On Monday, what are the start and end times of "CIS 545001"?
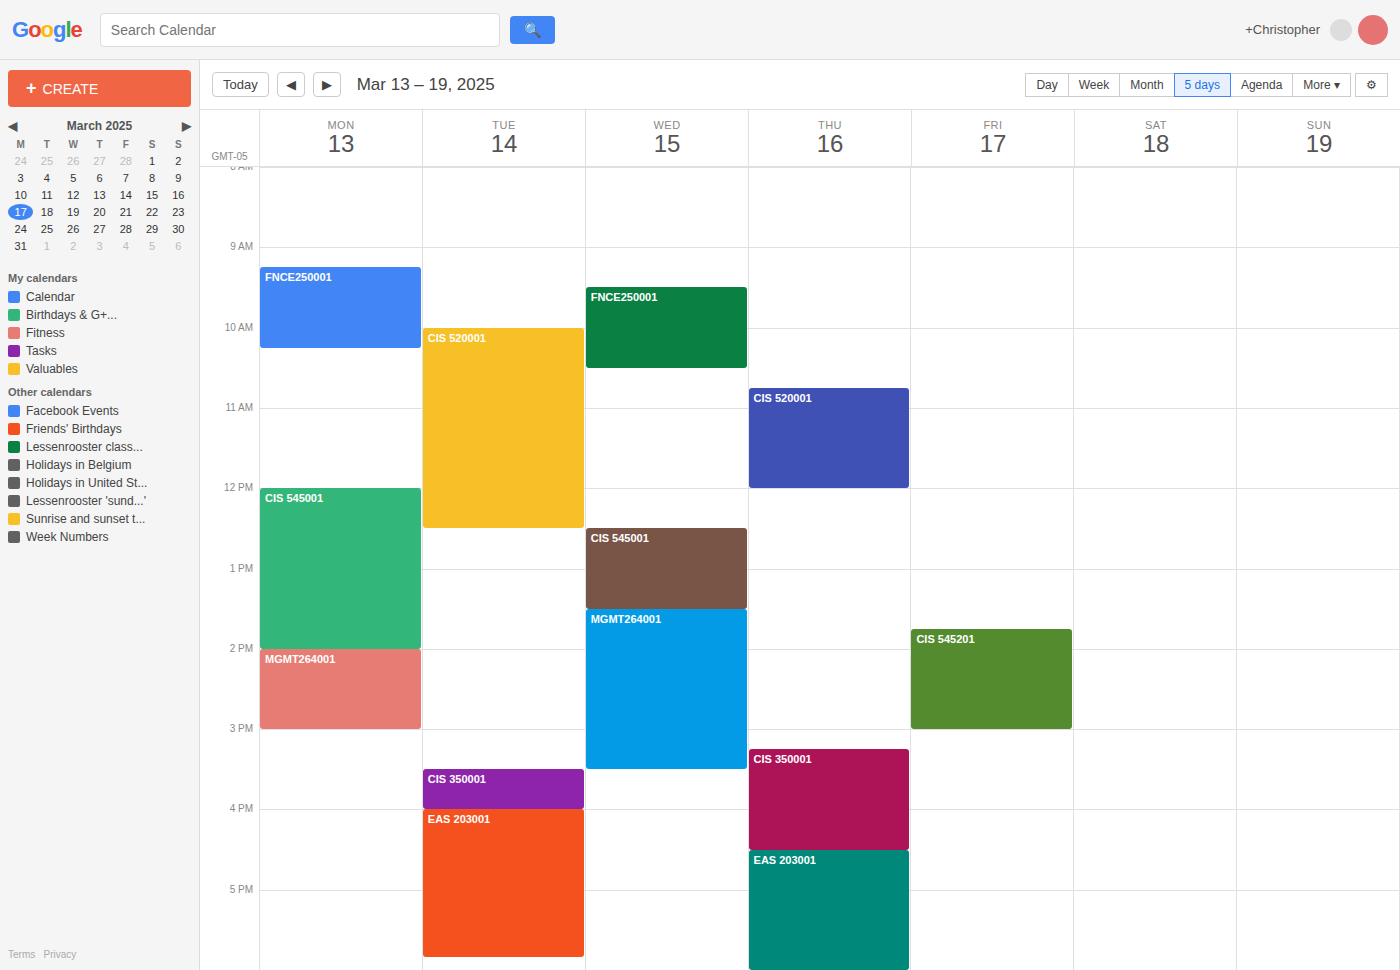
12:00 PM to 2:00 PM